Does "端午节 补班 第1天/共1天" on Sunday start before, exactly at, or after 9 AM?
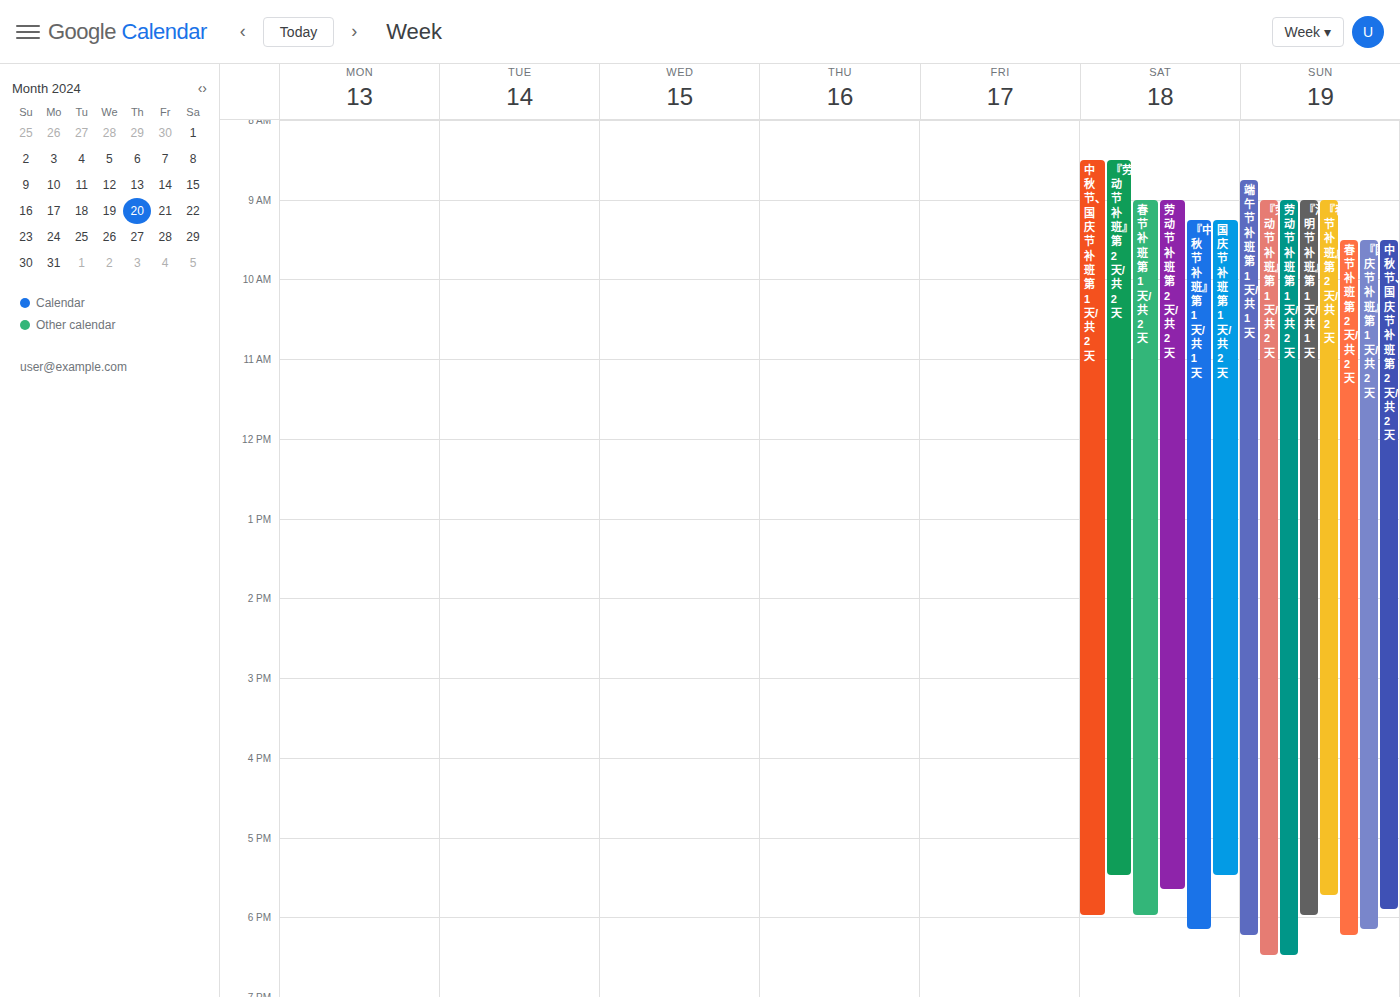
8:45 AM -- before 9 AM, 15 minutes above the 9 AM line.